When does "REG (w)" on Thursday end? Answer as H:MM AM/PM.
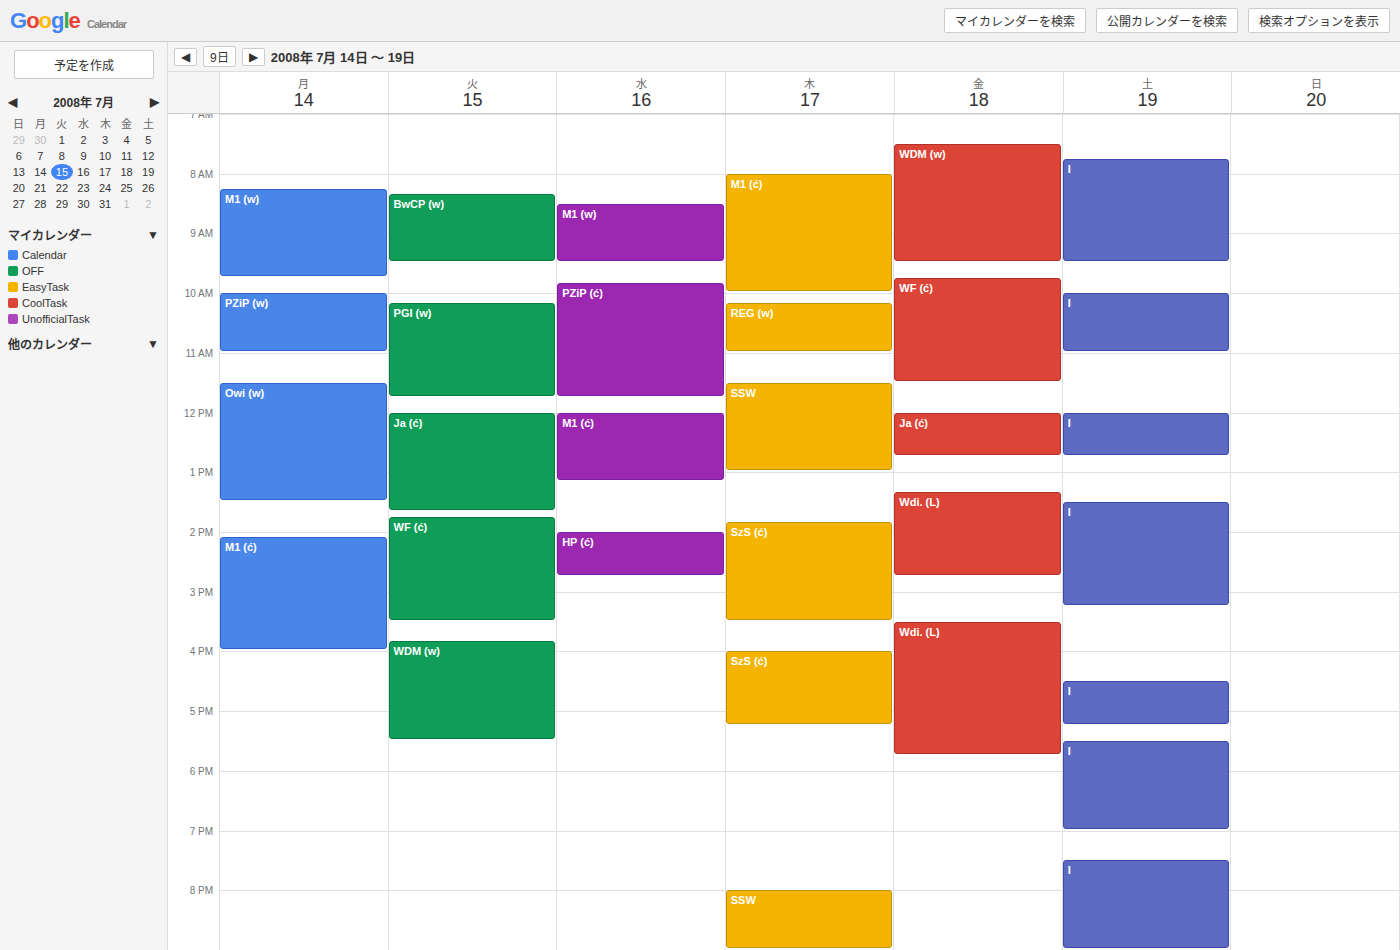
11:00 AM